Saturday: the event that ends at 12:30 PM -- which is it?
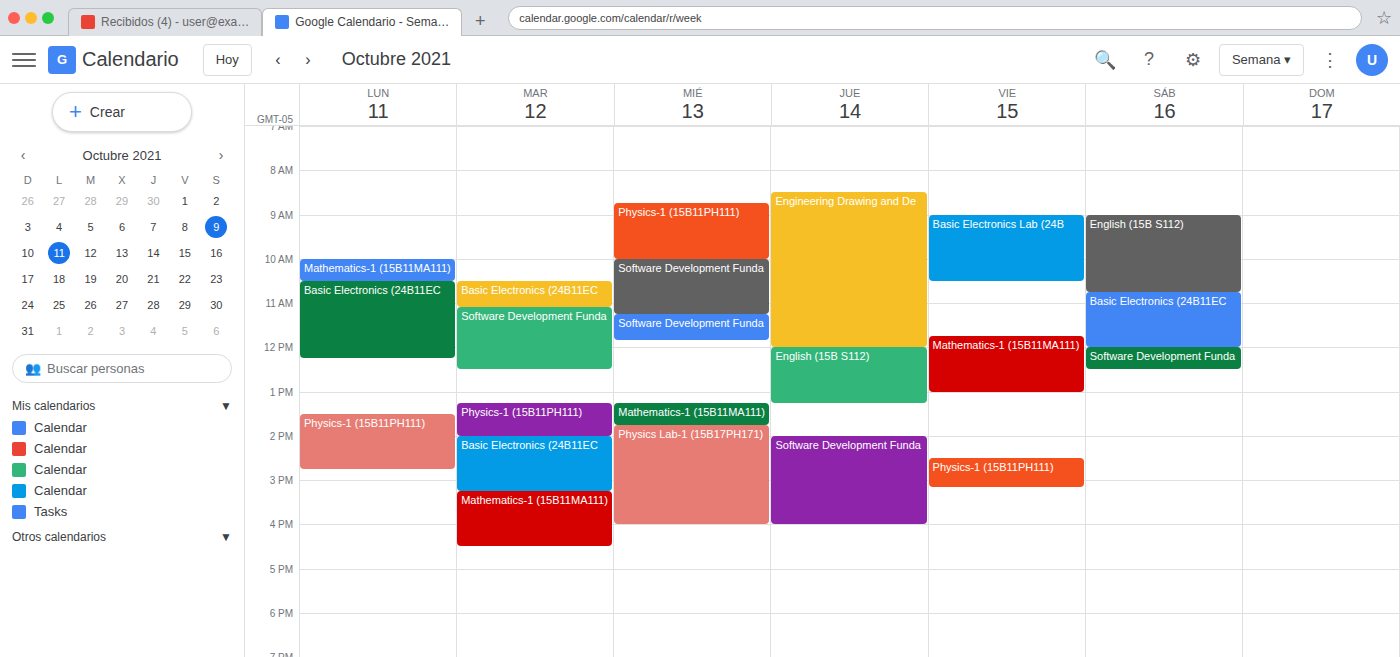
"Software Development Funda"